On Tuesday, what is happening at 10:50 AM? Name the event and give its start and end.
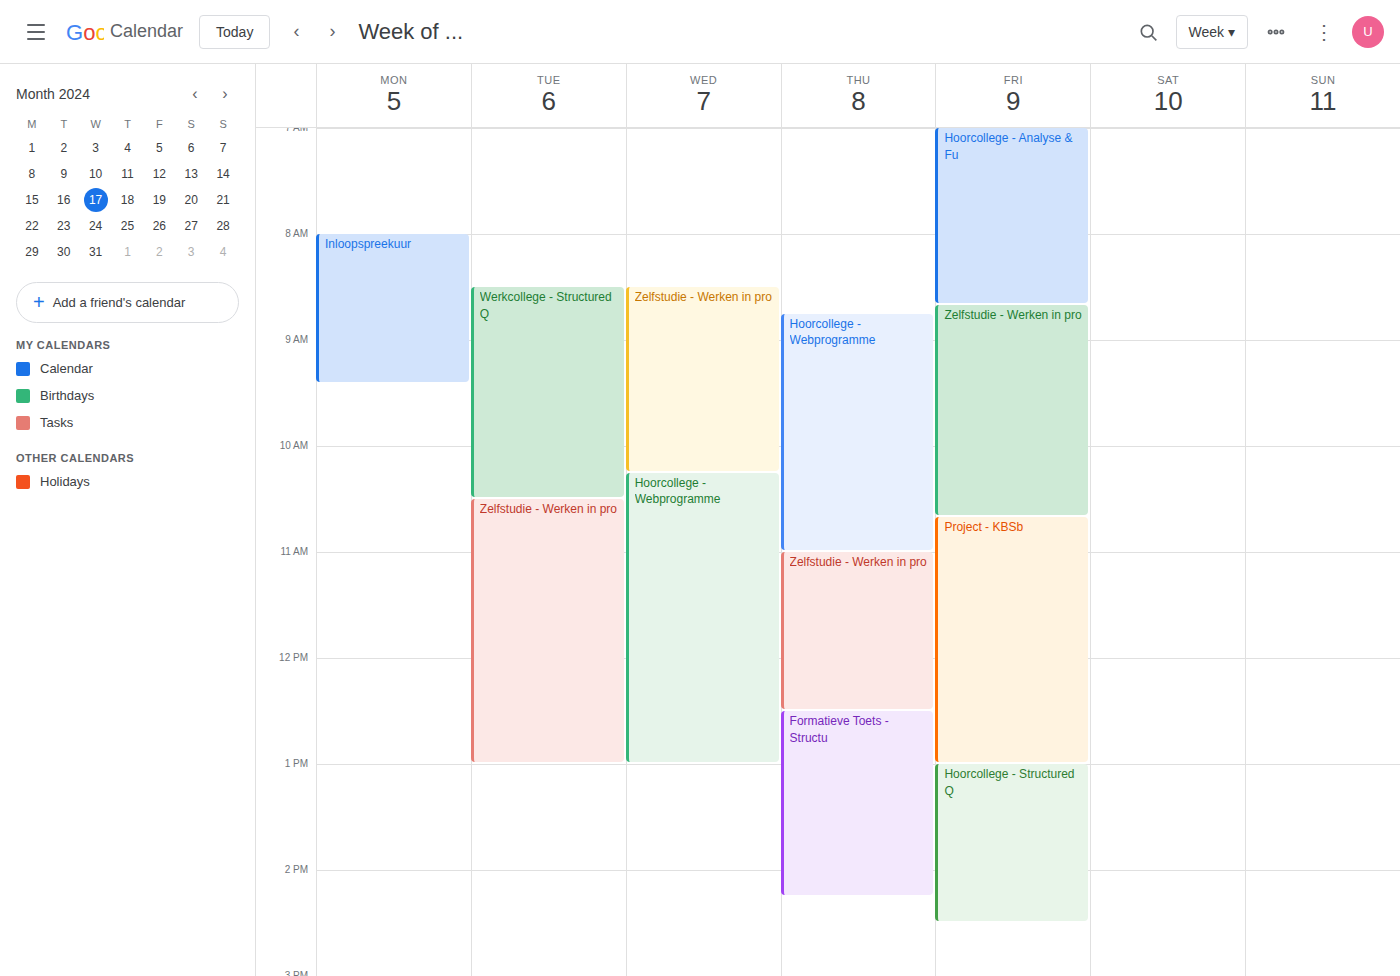
"Zelfstudie - Werken in pro", 10:30 AM to 1:00 PM